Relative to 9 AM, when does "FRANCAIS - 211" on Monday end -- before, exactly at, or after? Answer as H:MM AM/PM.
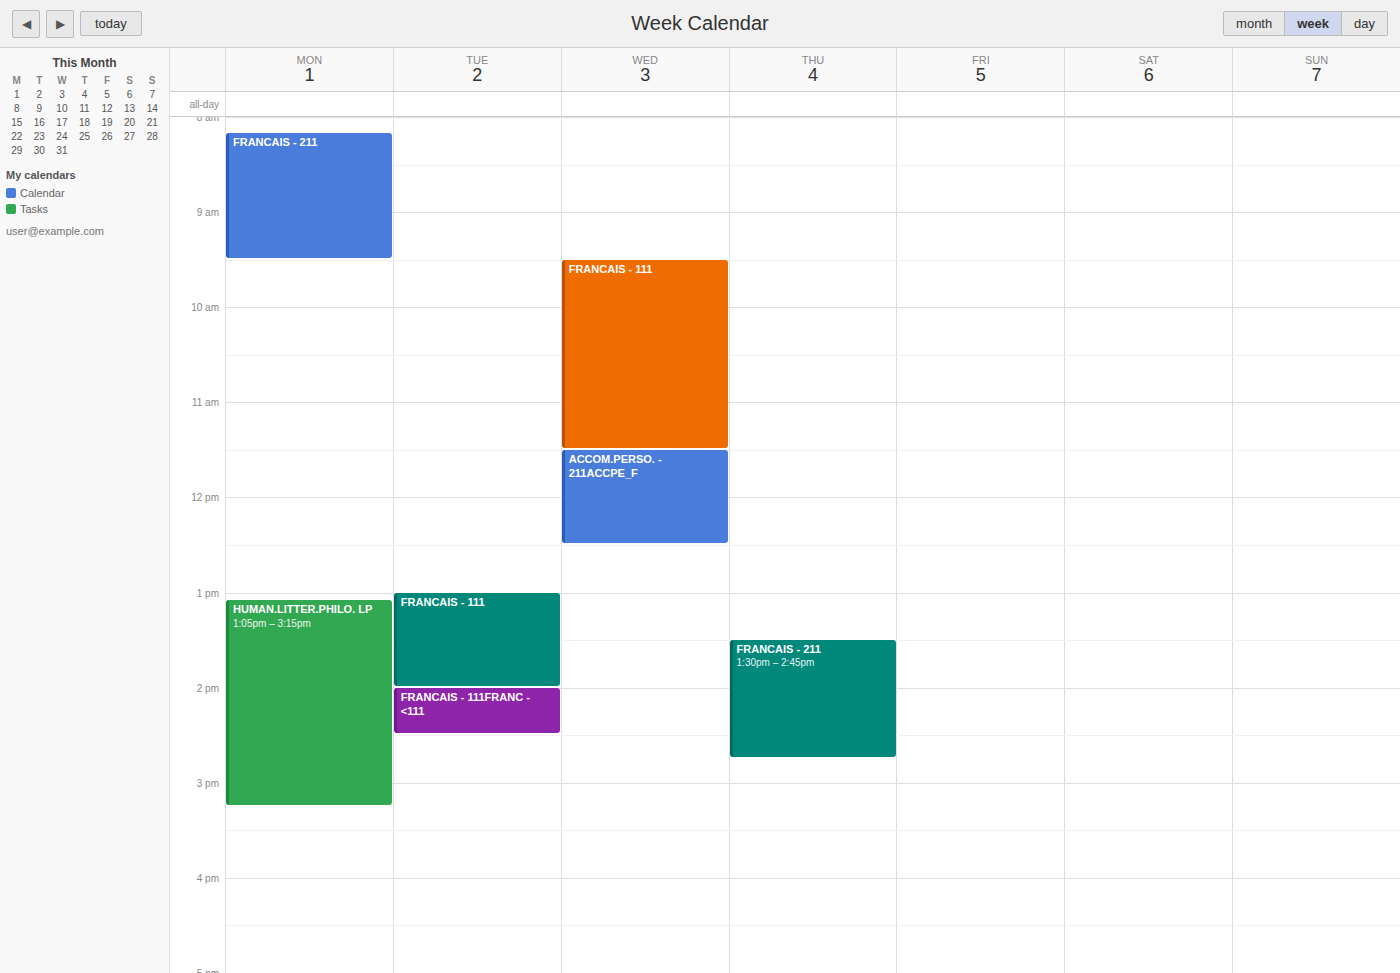
9:30 AM -- after 9 AM, 30 minutes below the 9 AM line.